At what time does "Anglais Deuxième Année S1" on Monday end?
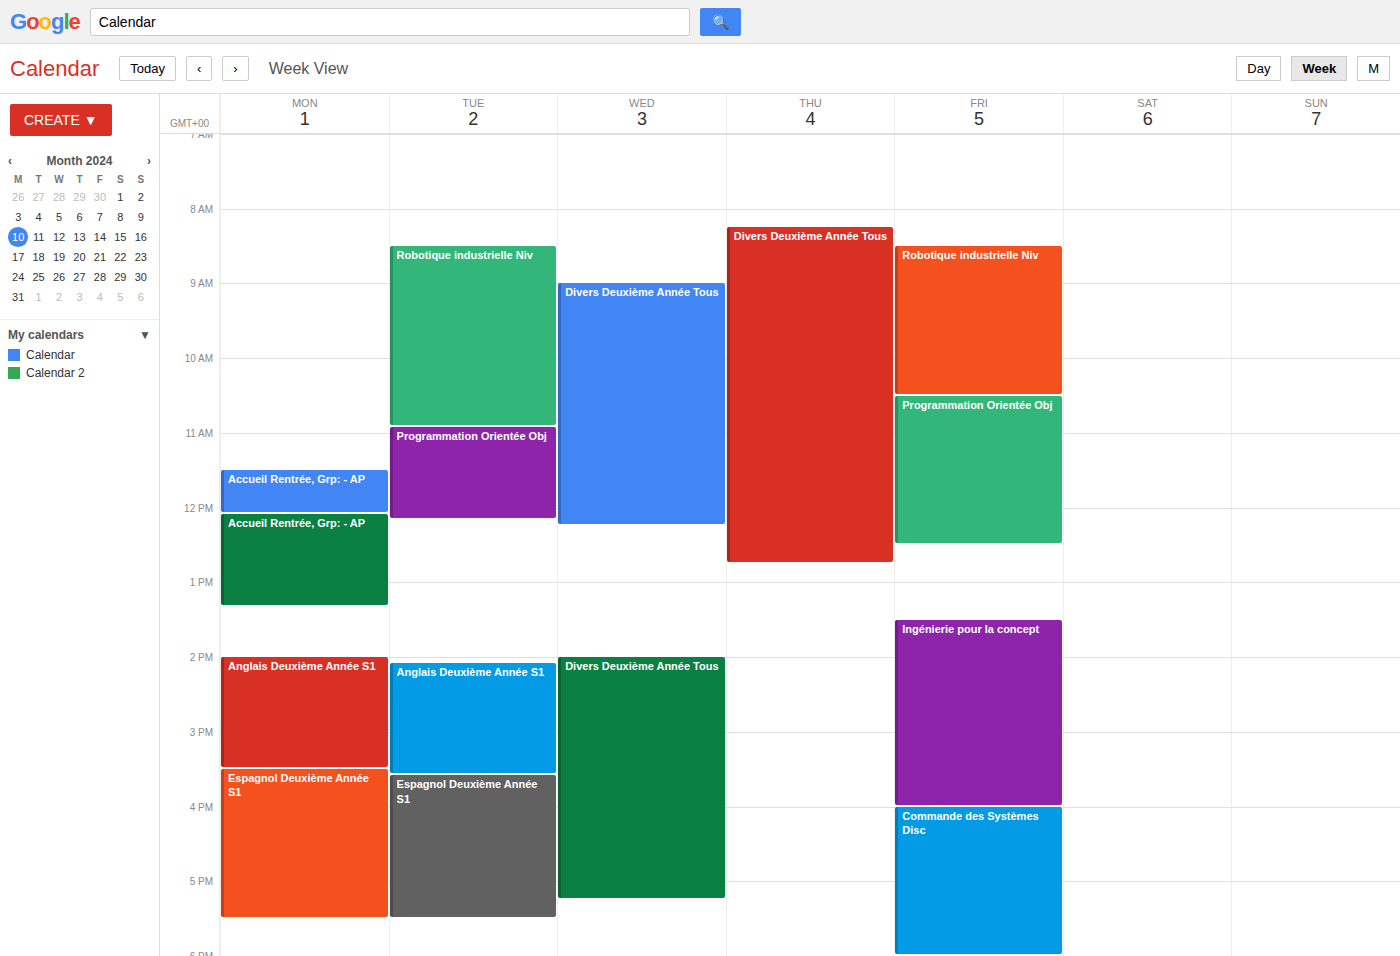
3:30 PM